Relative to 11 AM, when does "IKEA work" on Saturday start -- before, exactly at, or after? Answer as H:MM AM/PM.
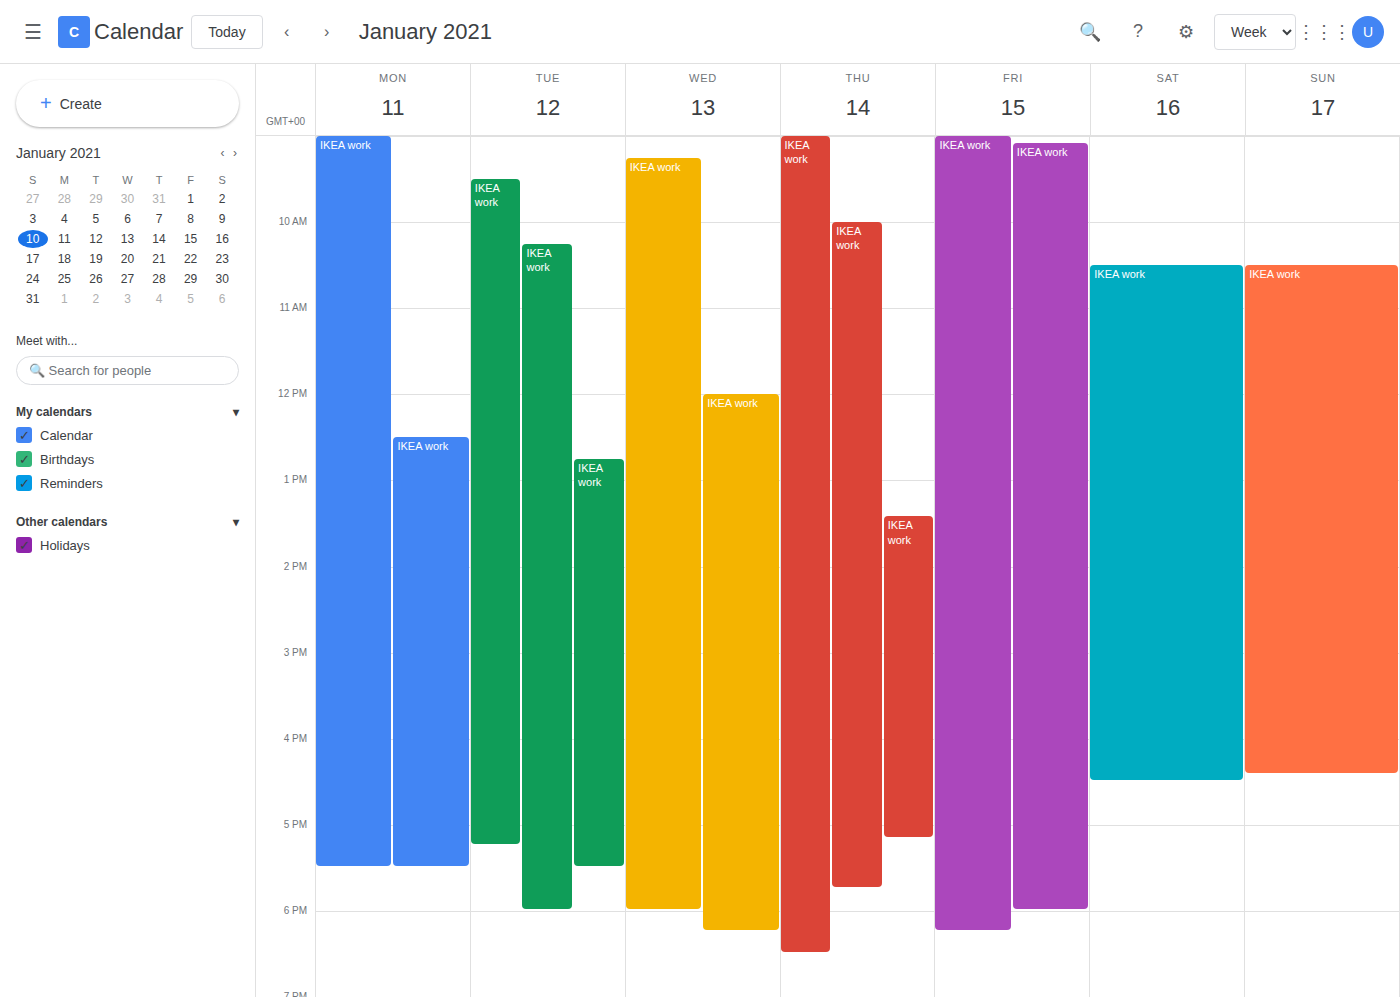
10:30 AM -- before 11 AM, 30 minutes above the 11 AM line.